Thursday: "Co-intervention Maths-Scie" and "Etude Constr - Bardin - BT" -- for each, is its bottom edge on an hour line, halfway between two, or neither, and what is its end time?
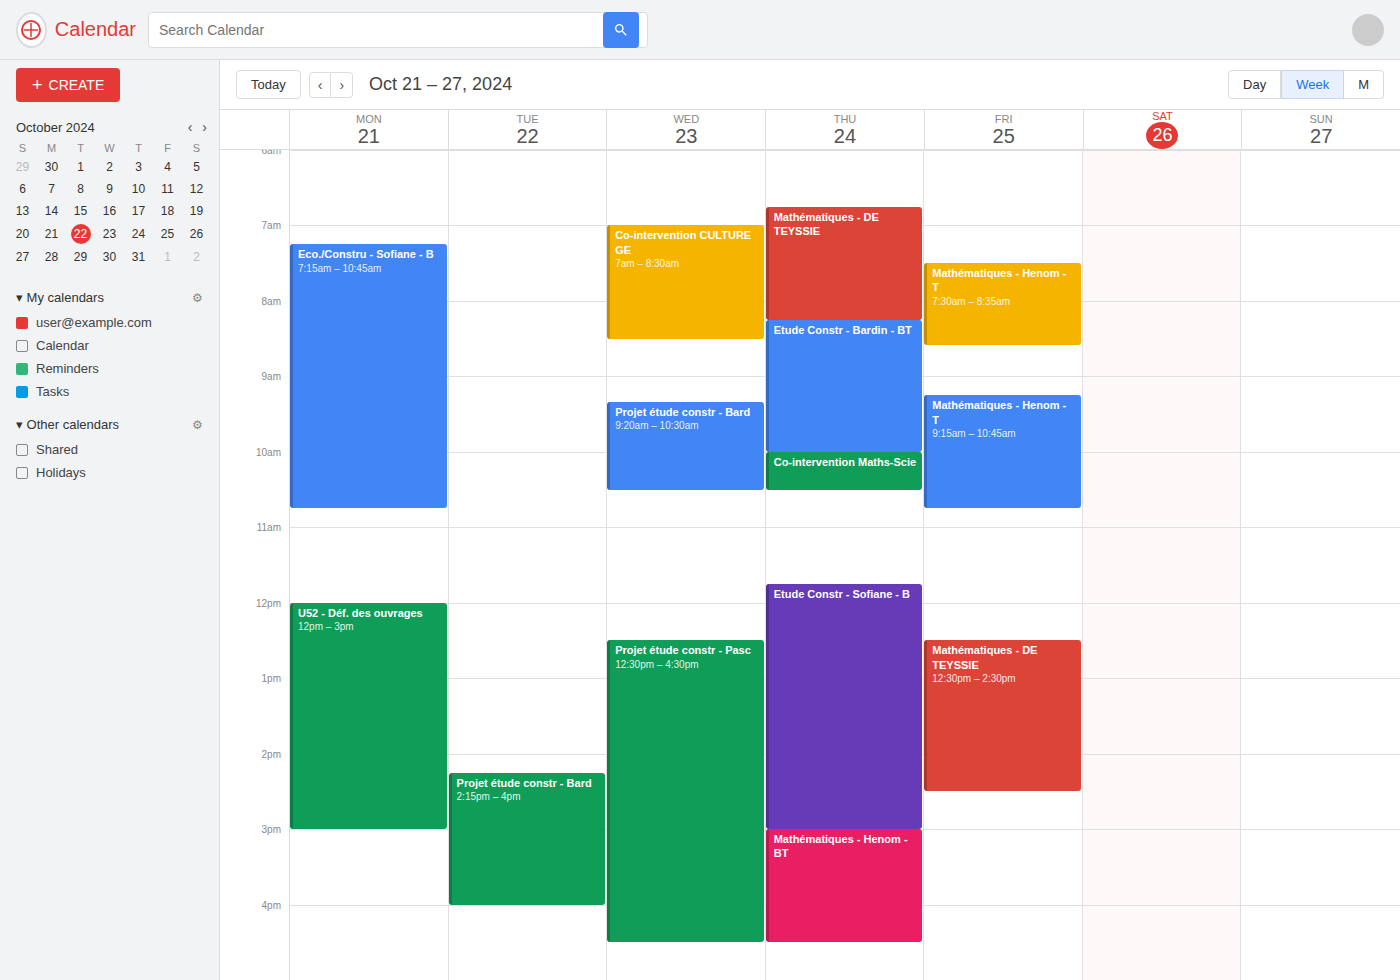
"Co-intervention Maths-Scie": 10:30 AM, halfway between the 10 AM and 11 AM lines. "Etude Constr - Bardin - BT": 10:00 AM, exactly on the 10 AM line.